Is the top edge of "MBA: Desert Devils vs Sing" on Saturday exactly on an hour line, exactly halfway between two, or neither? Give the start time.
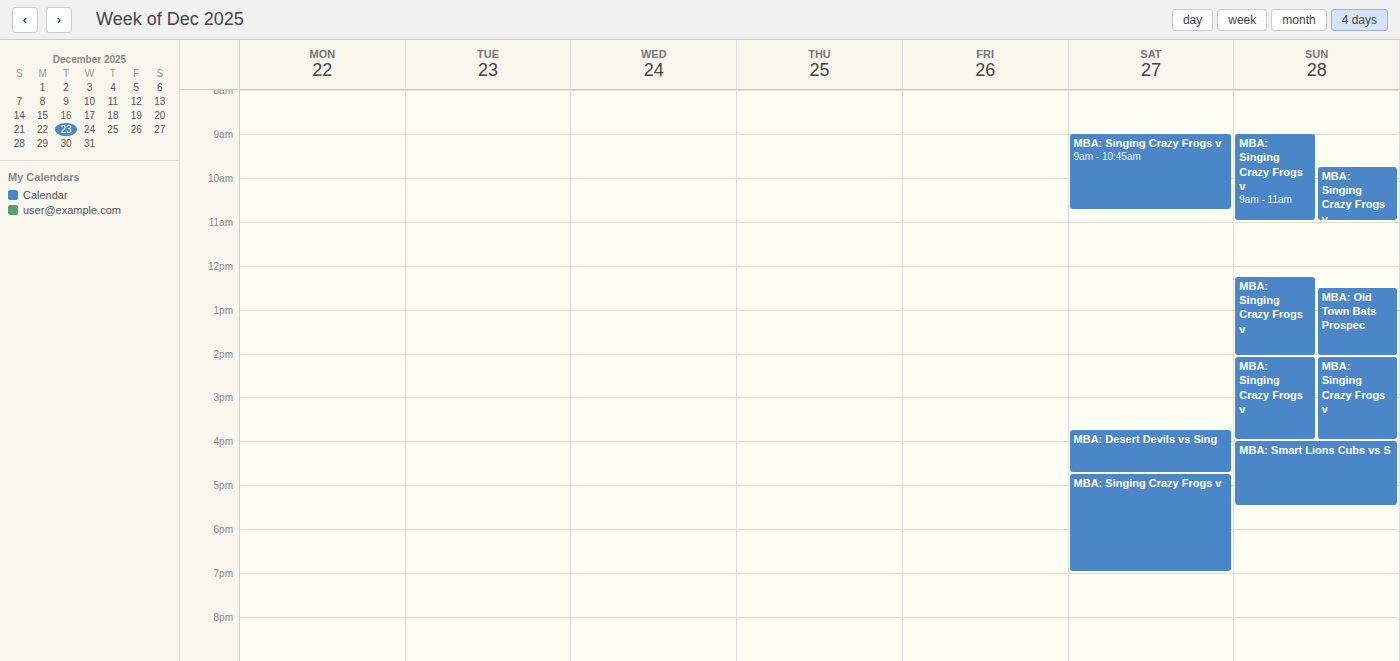
15:45 -- neither: three quarters of the way from the 15:00 line to the 16:00 line.